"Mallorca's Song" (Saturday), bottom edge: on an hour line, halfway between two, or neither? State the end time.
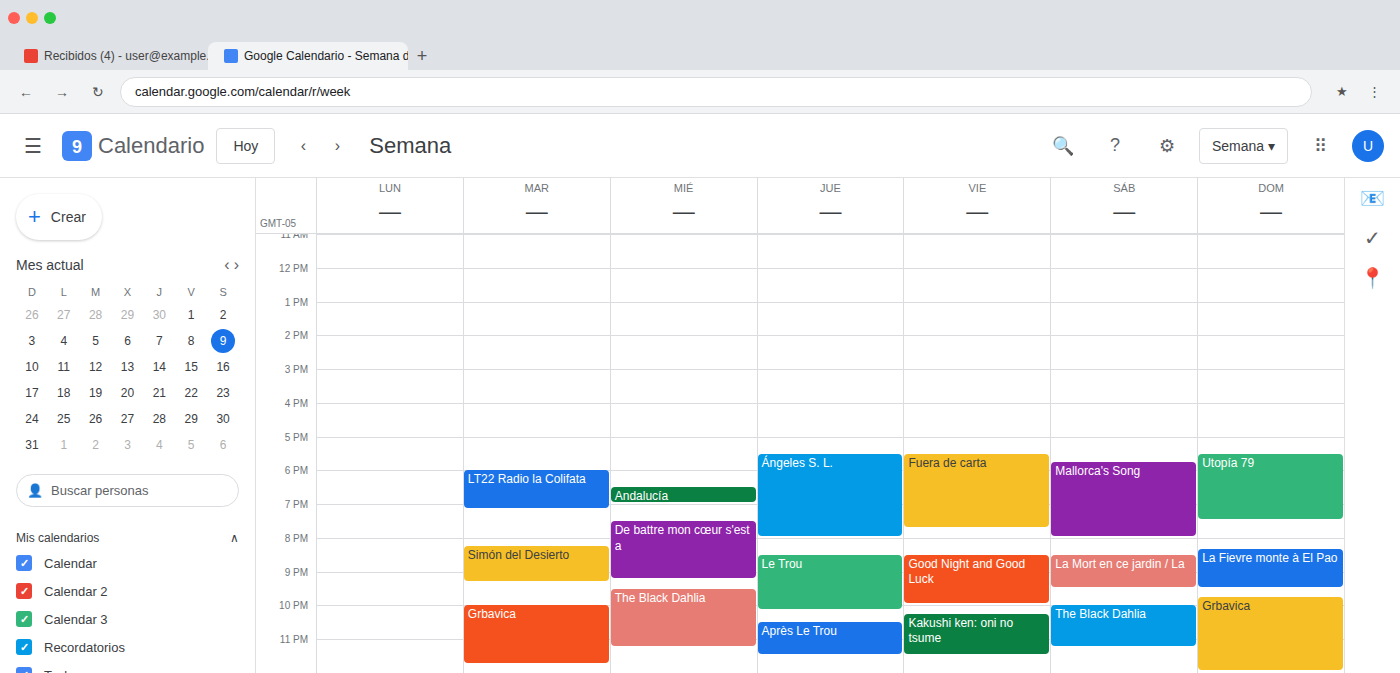
8:00 PM -- exactly on the 8 PM line.